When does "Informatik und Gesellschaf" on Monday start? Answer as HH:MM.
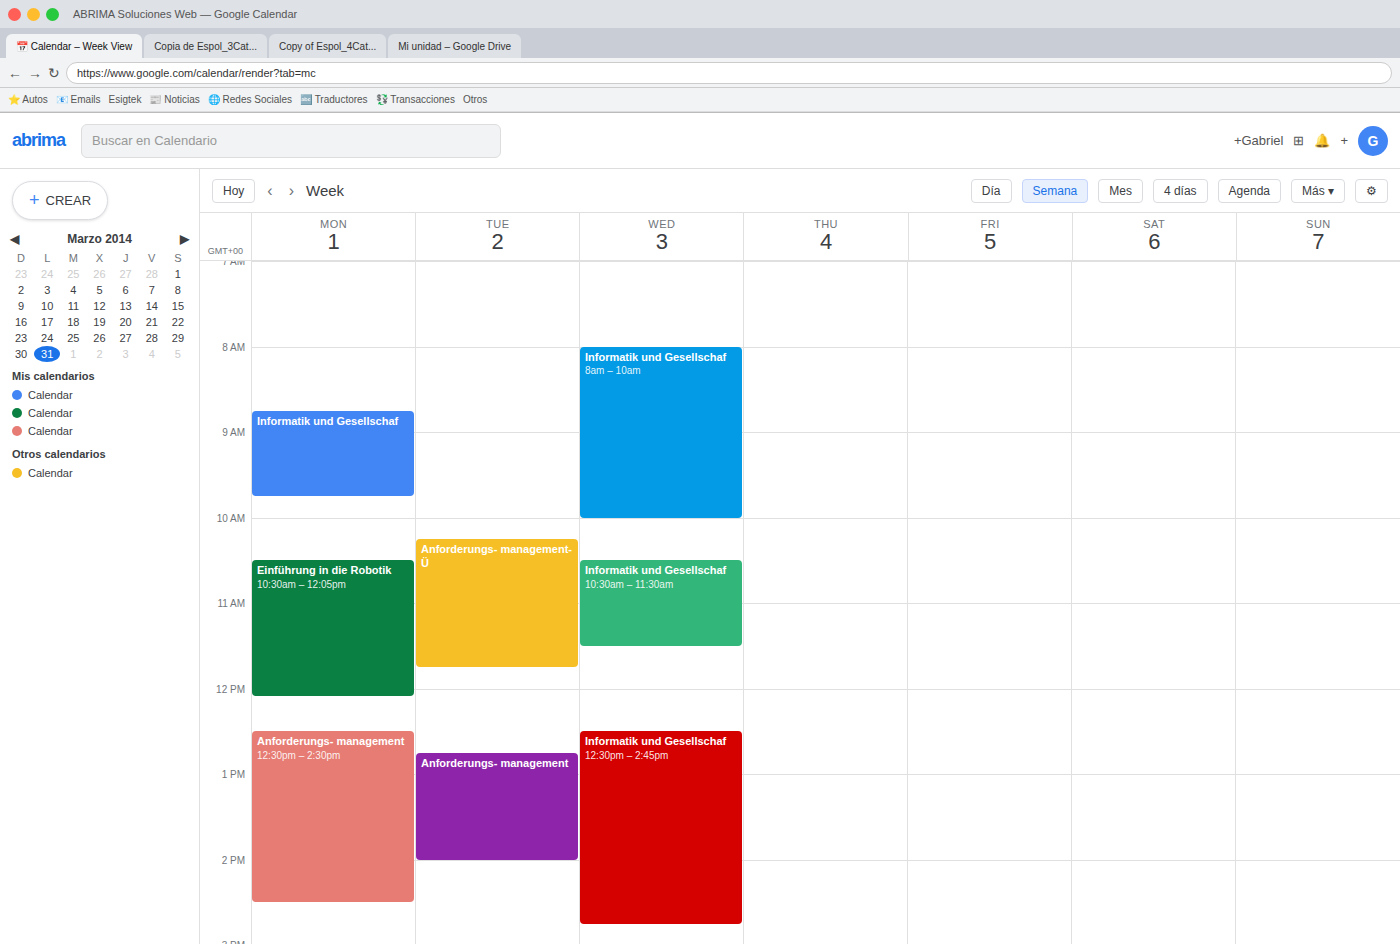
08:45